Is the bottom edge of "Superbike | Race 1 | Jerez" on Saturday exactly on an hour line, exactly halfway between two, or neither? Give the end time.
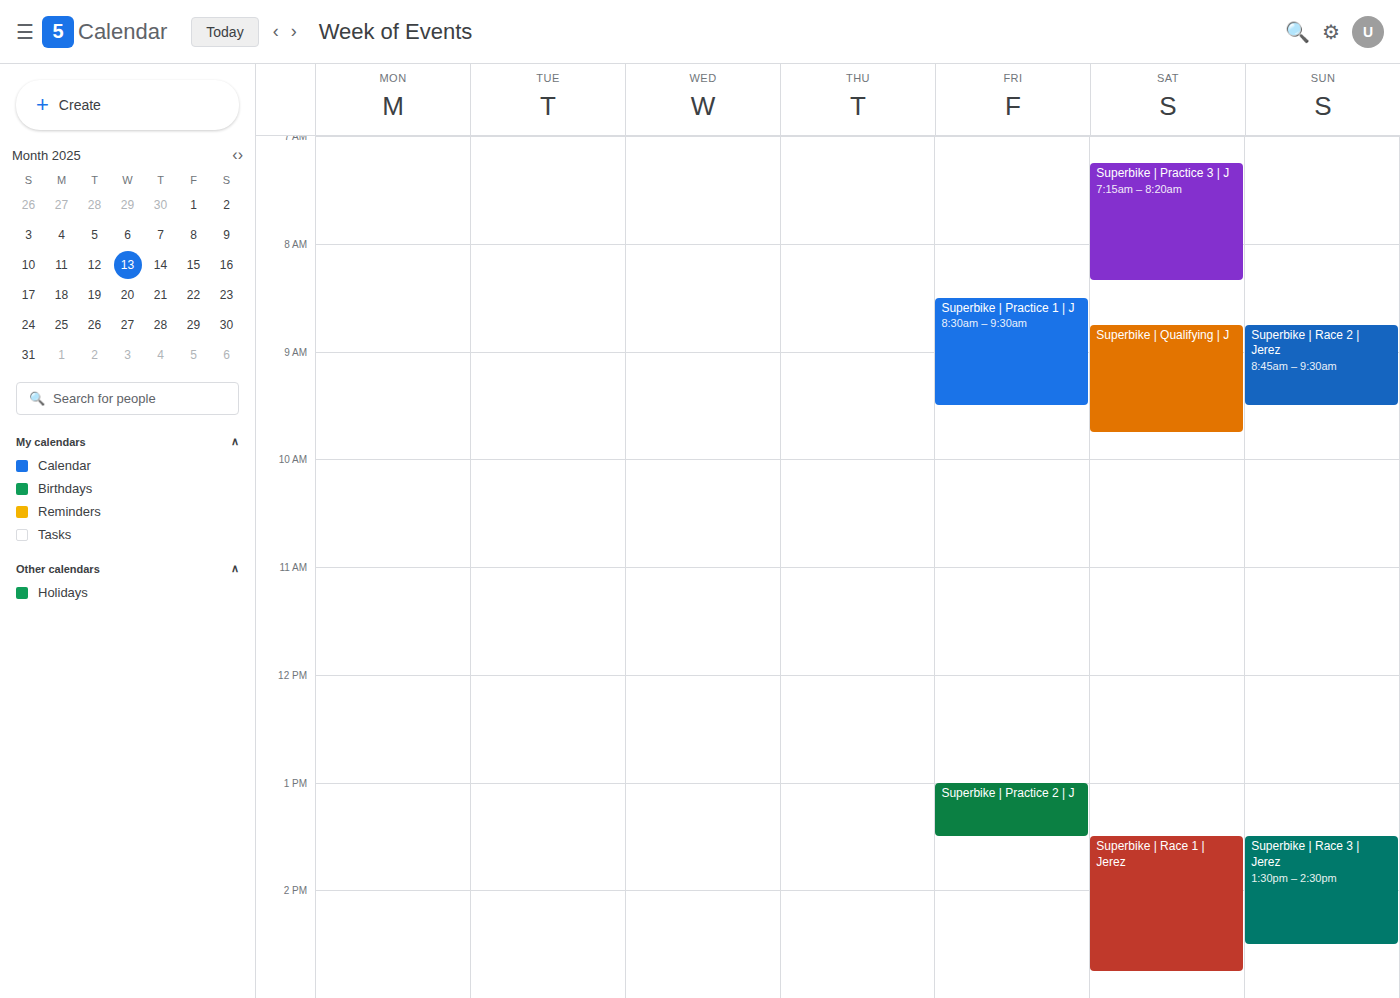
2:45 PM -- neither: three quarters of the way from the 2 PM line to the 3 PM line.